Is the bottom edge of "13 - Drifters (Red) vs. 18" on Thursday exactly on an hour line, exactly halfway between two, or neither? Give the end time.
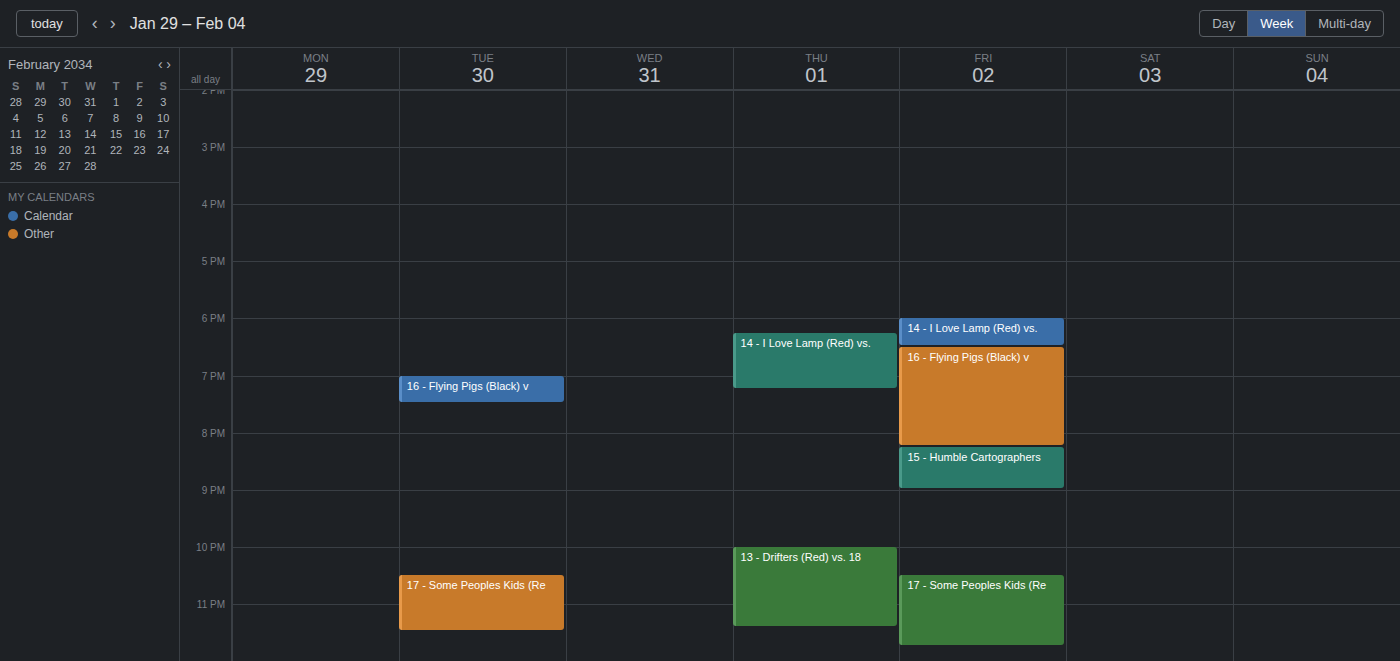
11:25 PM -- neither: 25 minutes below the 11 PM line and 35 minutes above the 12 AM line.